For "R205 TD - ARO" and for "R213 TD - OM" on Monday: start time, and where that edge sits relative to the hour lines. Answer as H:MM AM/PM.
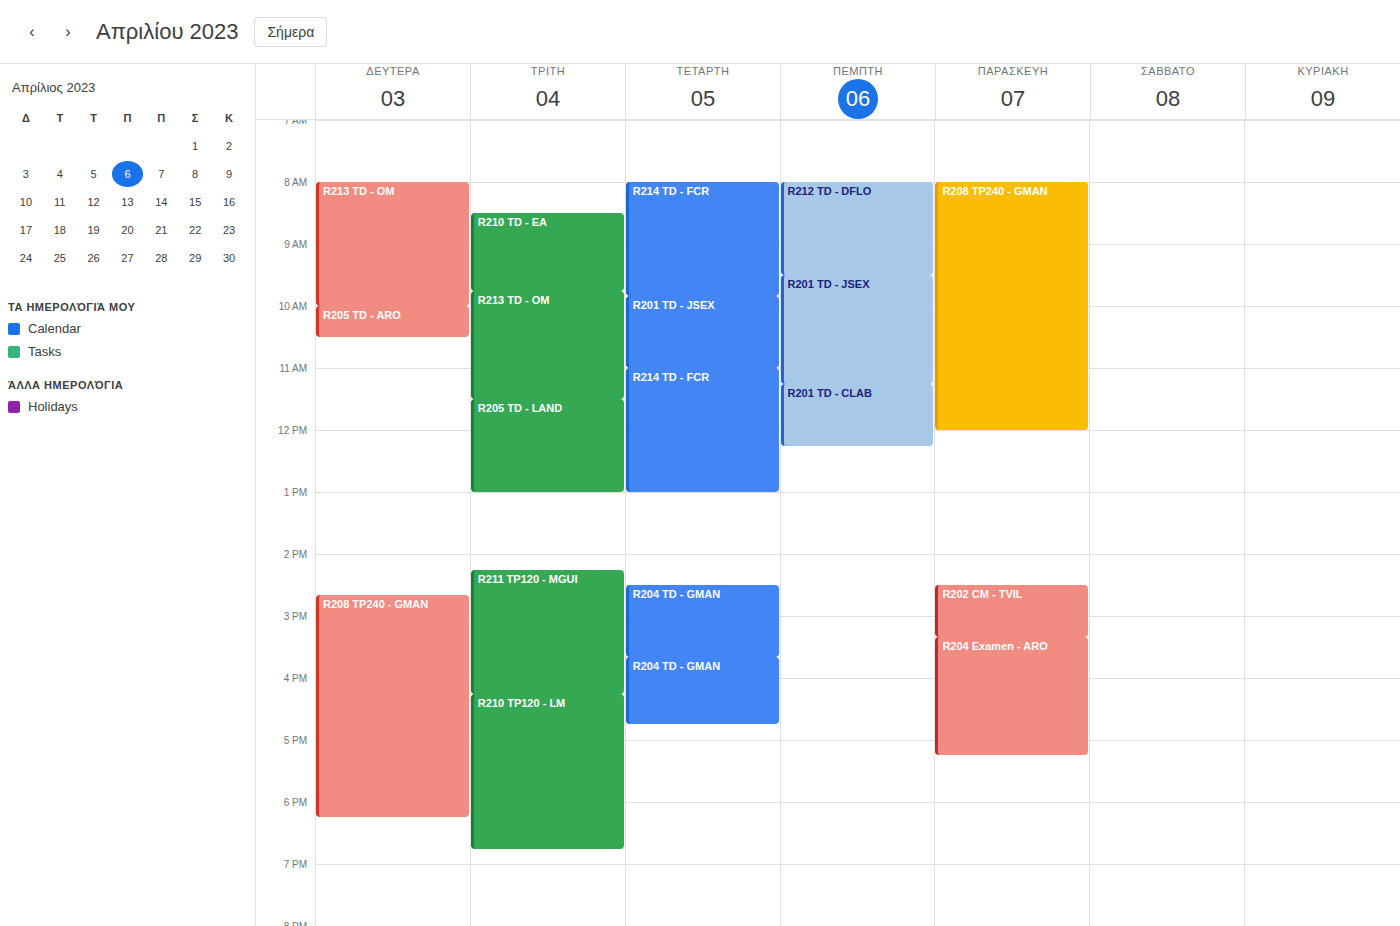
"R205 TD - ARO": 10:00 AM, exactly on the 10 AM line. "R213 TD - OM": 8:00 AM, exactly on the 8 AM line.